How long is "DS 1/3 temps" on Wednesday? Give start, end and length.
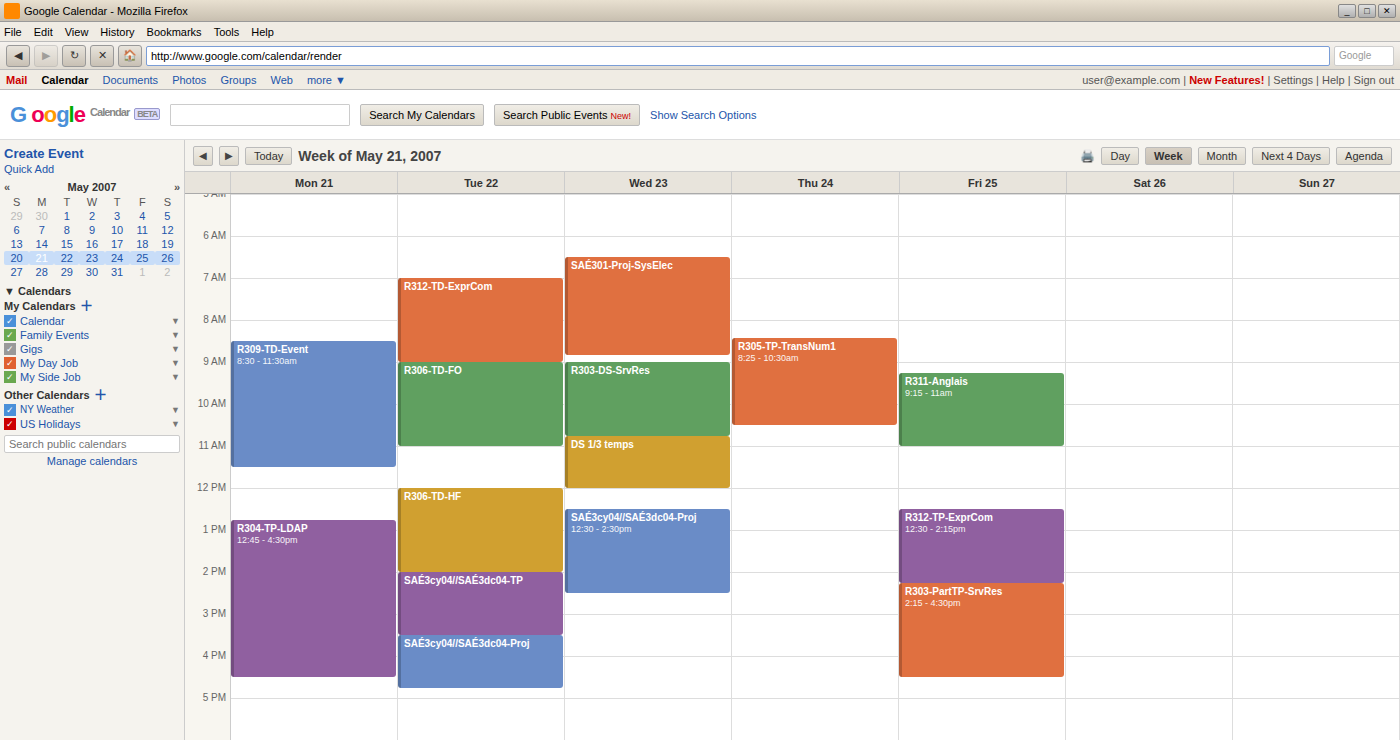
10:45 AM to 12:00 PM, 1 hour 15 minutes